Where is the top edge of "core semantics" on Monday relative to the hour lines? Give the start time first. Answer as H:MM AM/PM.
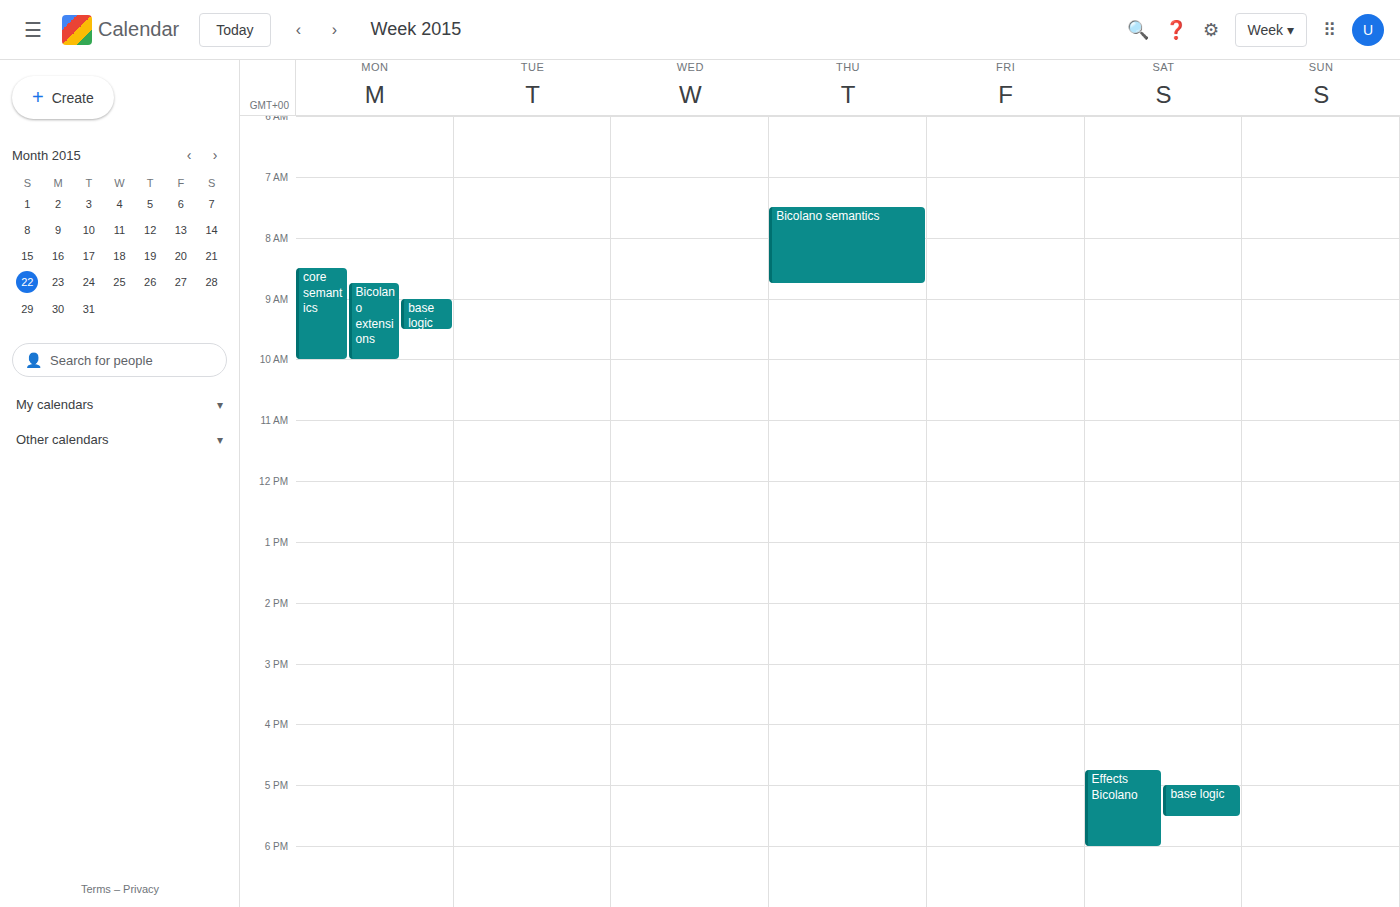
8:30 AM -- halfway between the 8 AM and 9 AM lines.